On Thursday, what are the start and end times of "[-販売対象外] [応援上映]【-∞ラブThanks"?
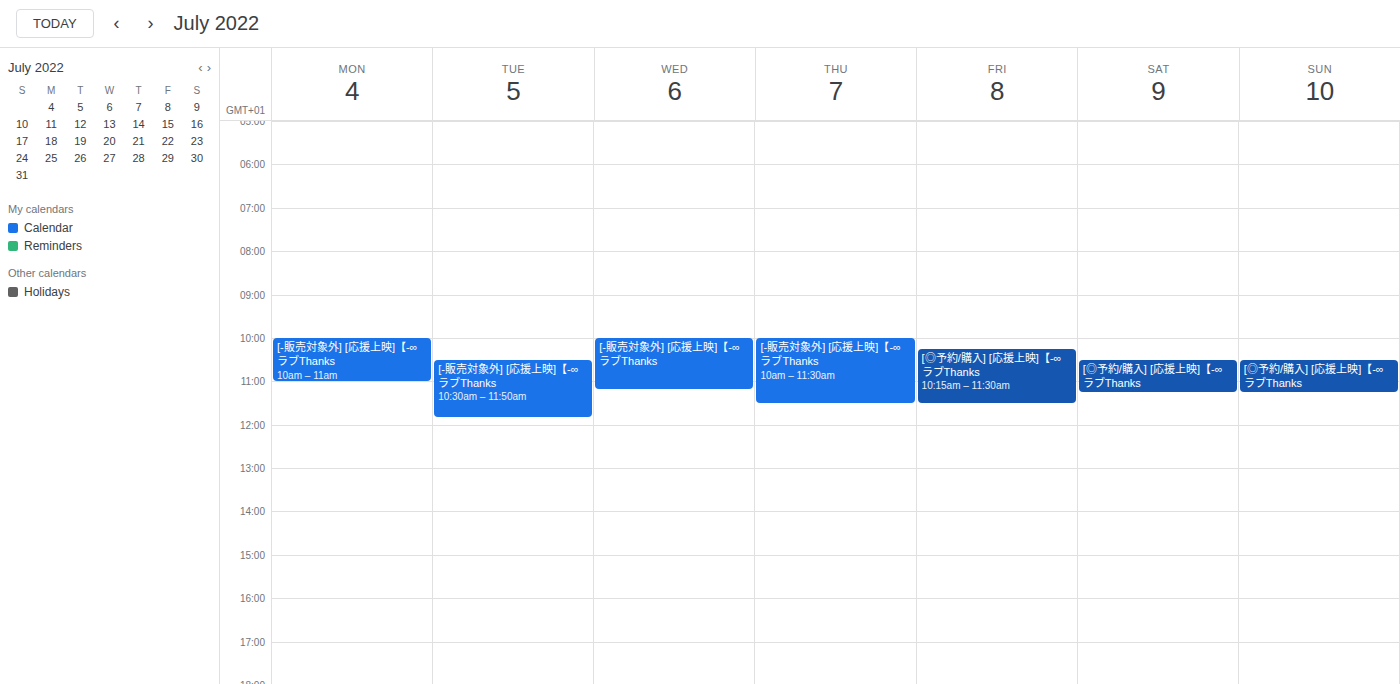
10:00 AM to 11:30 AM